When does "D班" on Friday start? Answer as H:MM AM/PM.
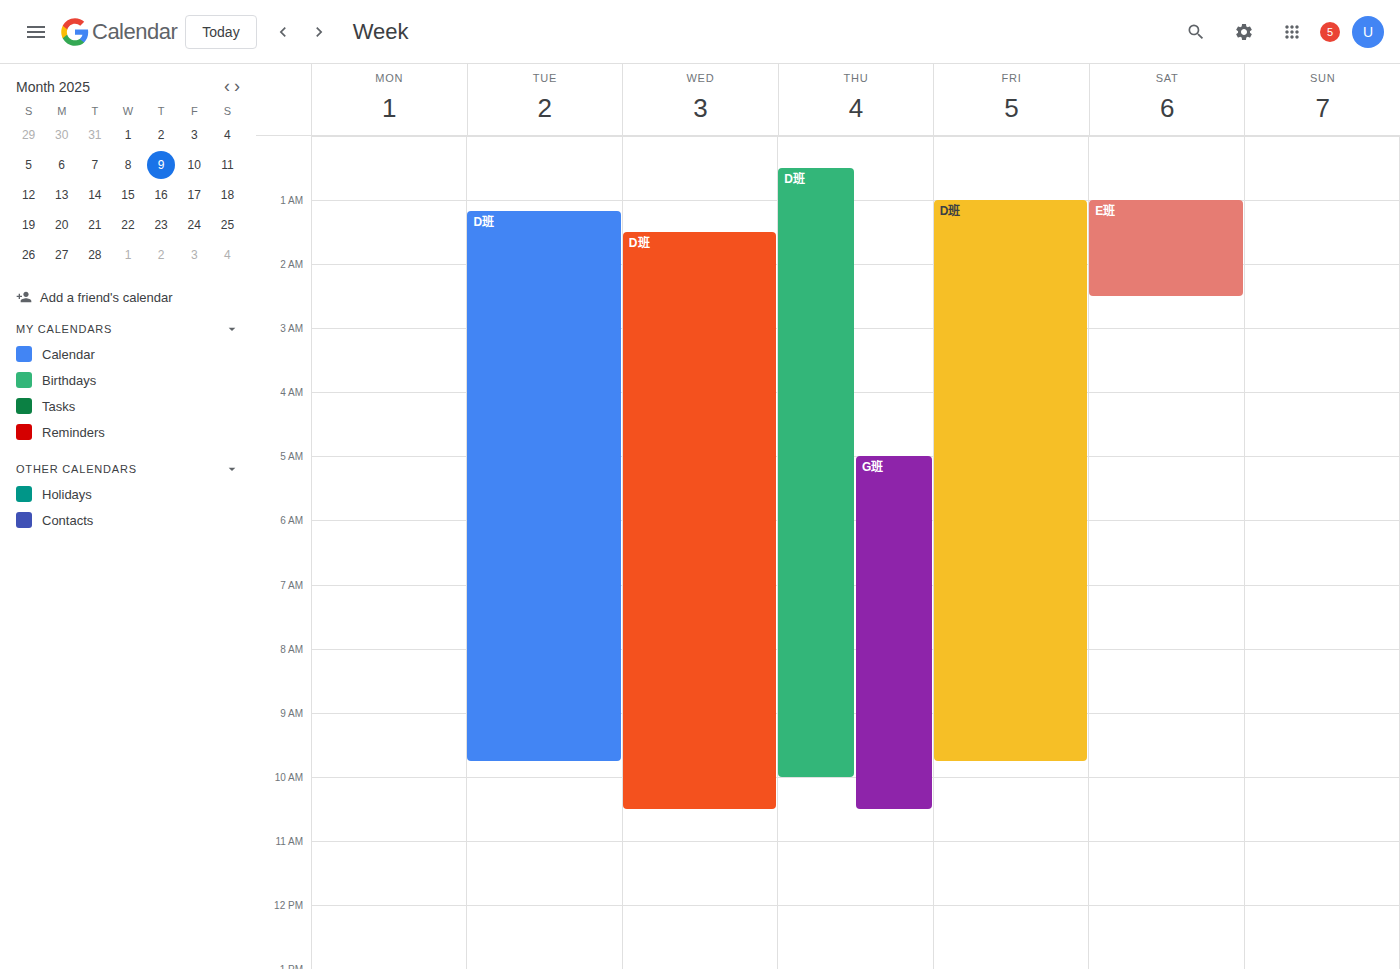
1:00 AM